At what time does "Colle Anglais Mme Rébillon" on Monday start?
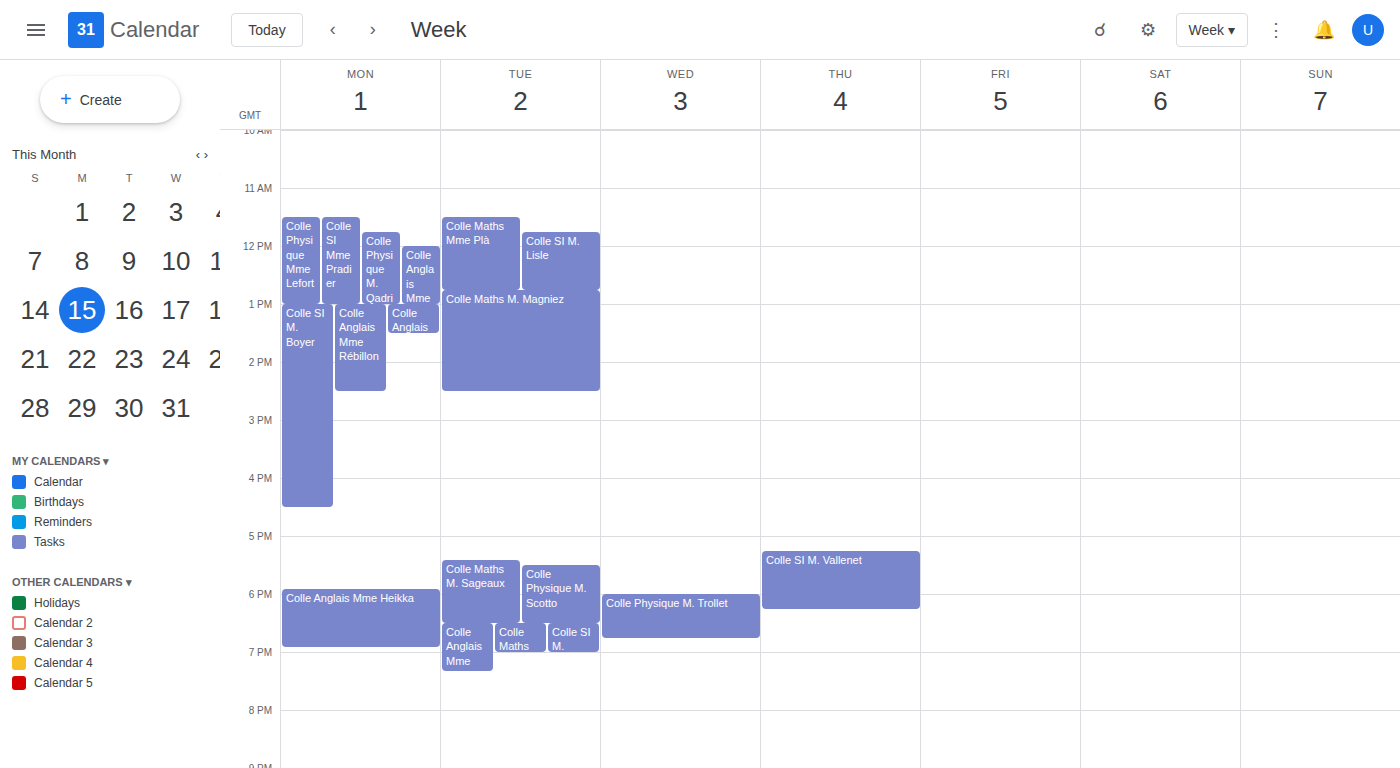
1:00 PM